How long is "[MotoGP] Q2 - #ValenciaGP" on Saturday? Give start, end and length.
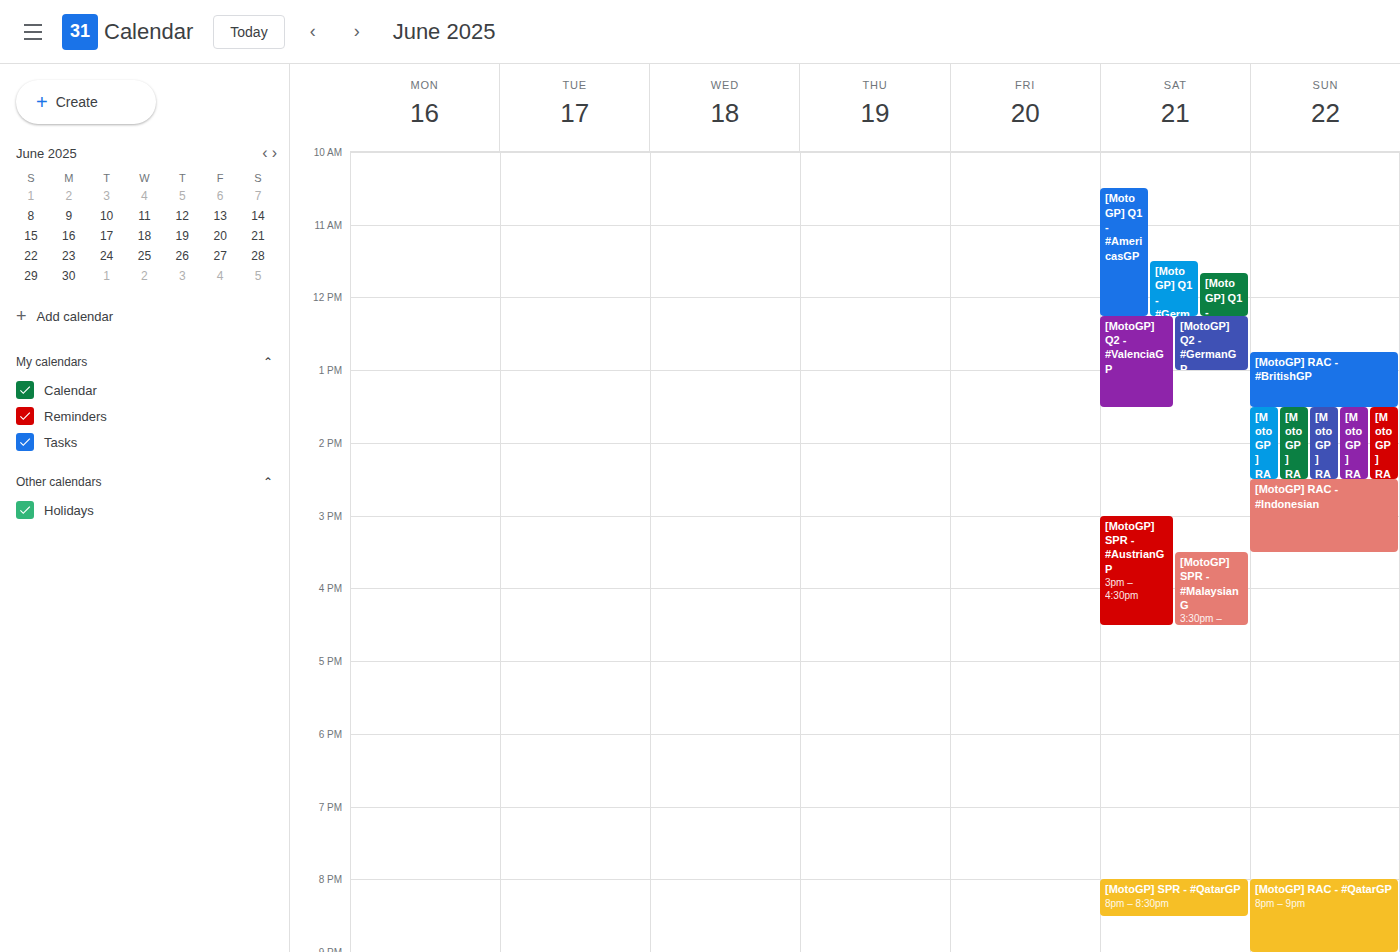
12:15 PM to 1:30 PM, 1 hour 15 minutes